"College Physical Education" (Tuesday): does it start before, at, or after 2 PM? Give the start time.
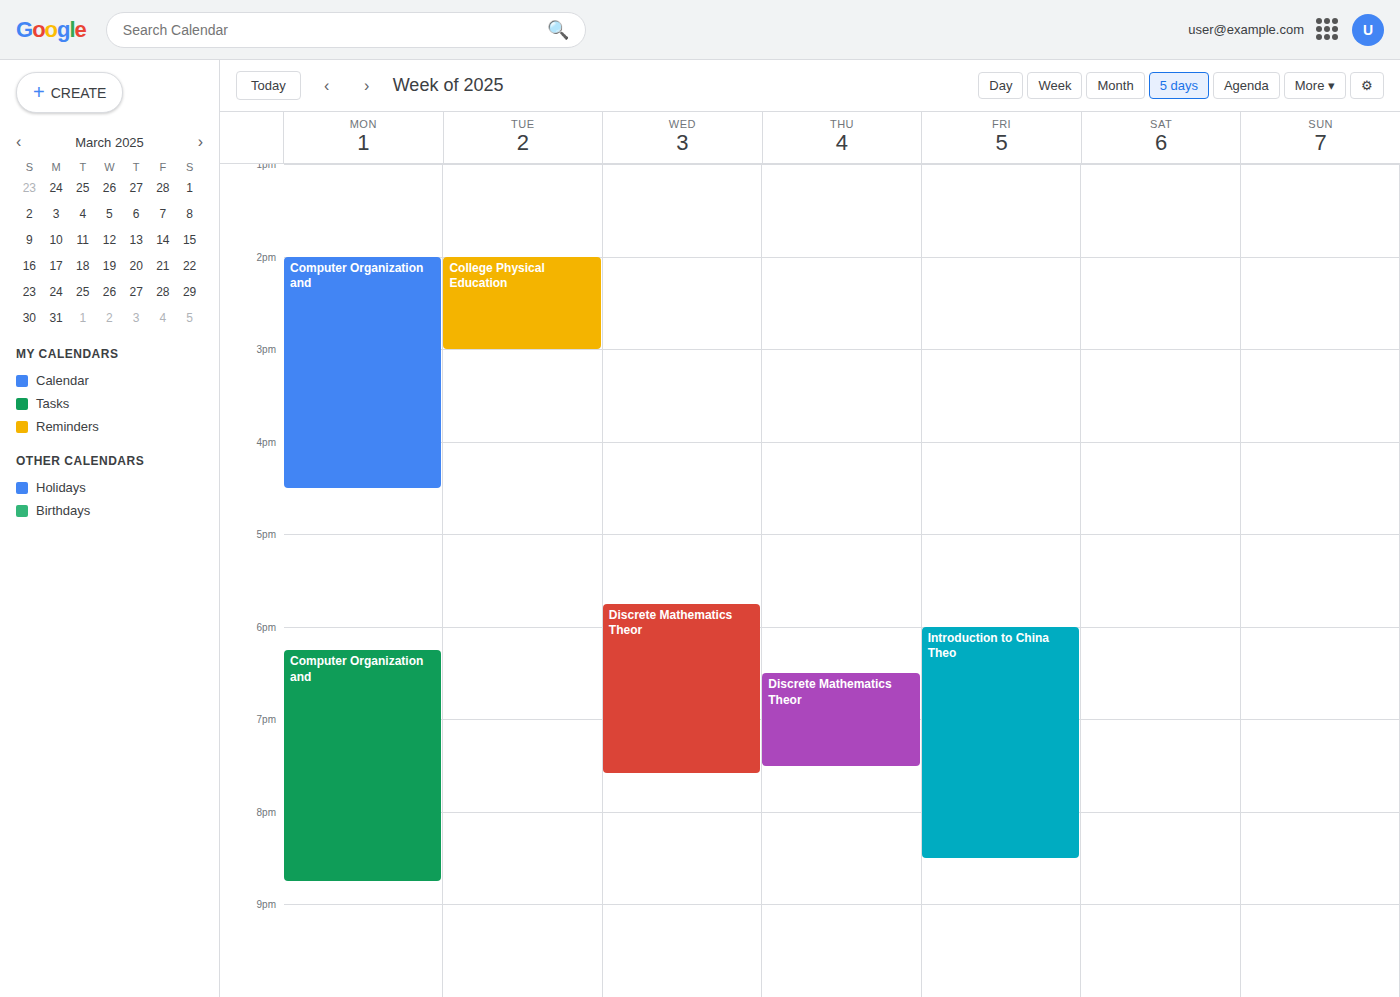
2:00 PM -- exactly at 2 PM, on the 2 PM line.